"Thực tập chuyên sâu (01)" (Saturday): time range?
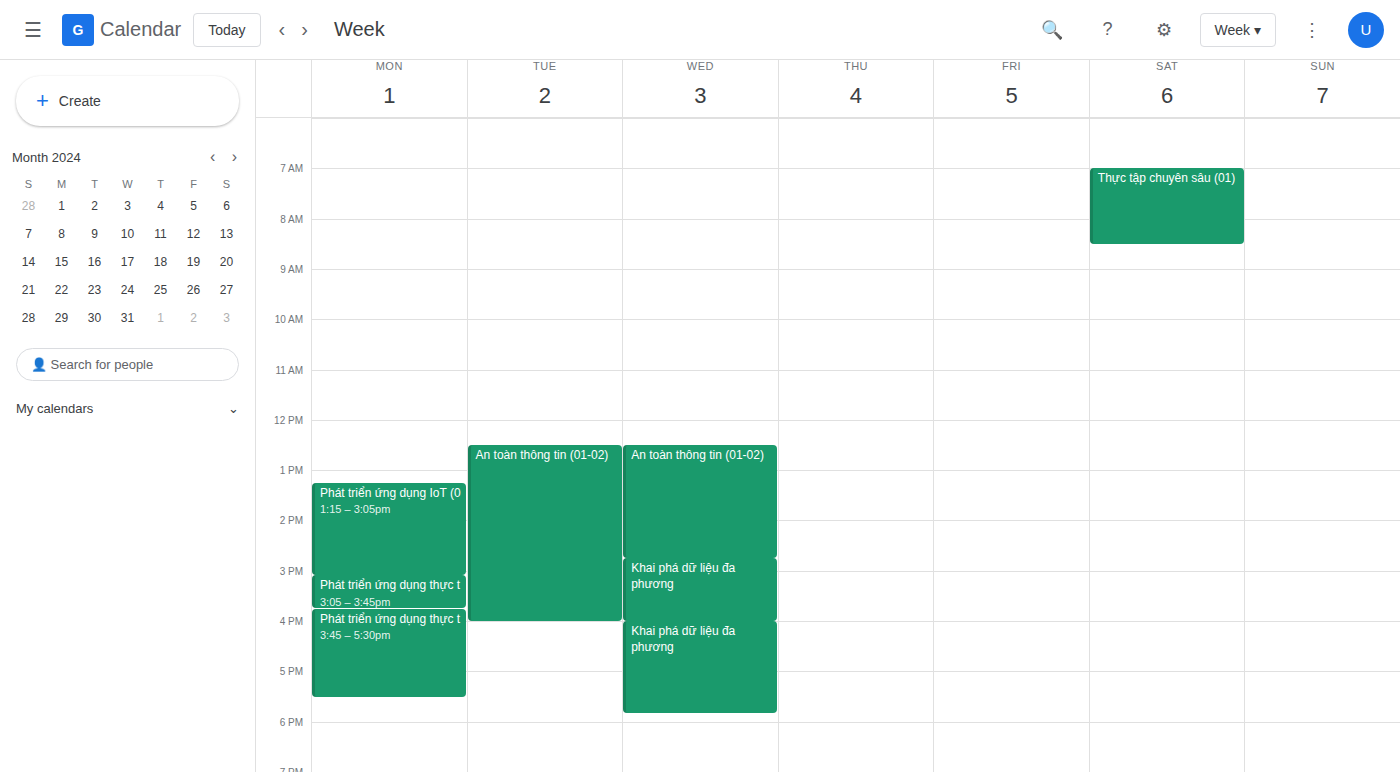
7:00 AM to 8:30 AM